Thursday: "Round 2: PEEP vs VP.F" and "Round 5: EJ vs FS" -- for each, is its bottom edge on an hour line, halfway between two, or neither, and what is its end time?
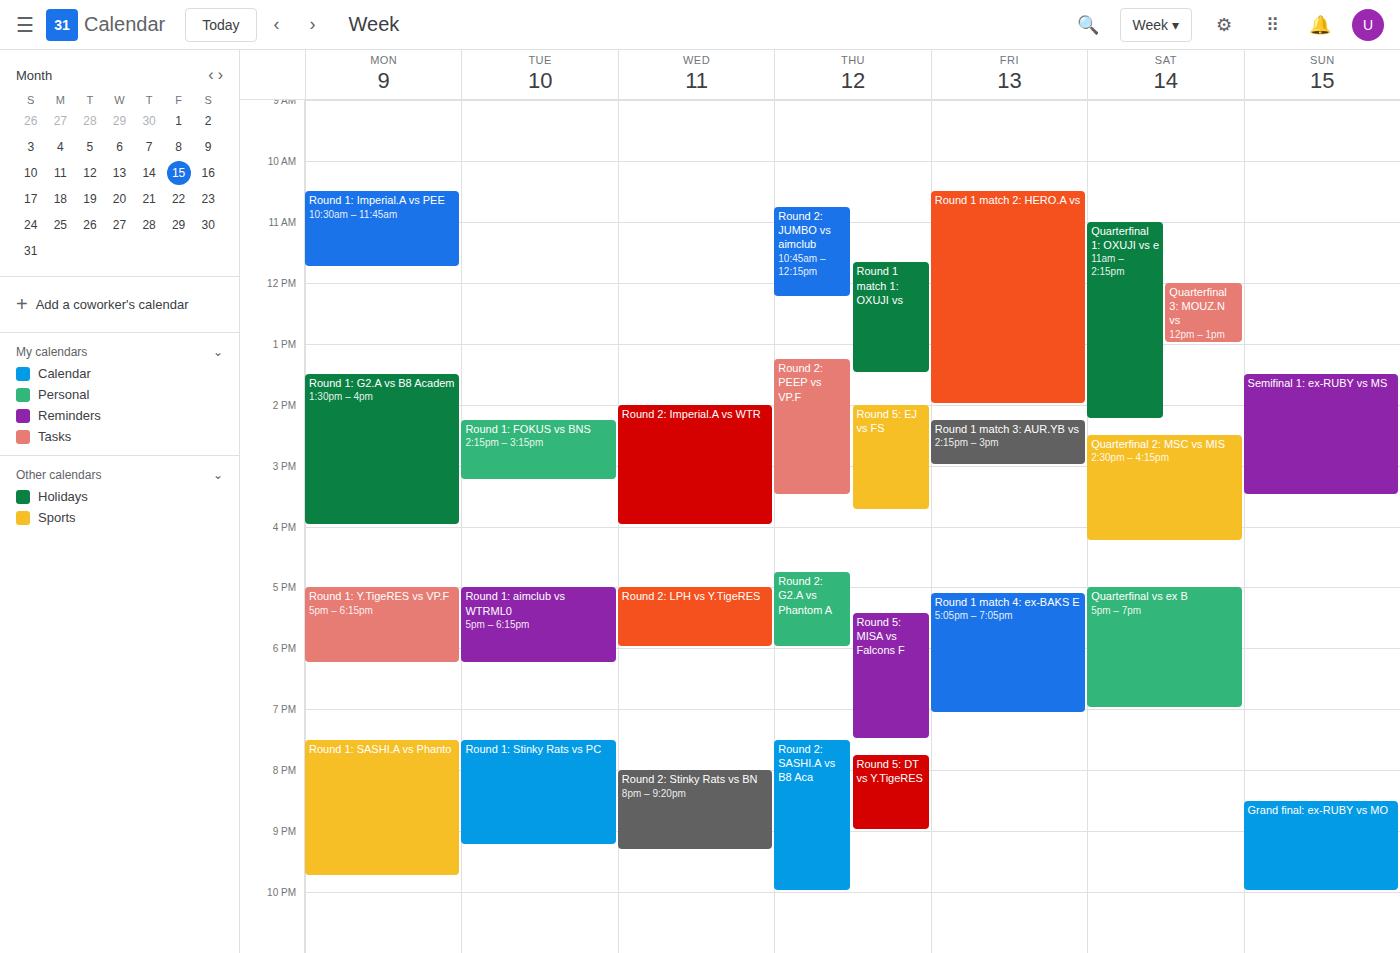
"Round 2: PEEP vs VP.F": 3:30 PM, halfway between the 3 PM and 4 PM lines. "Round 5: EJ vs FS": 3:45 PM, neither: three quarters of the way from the 3 PM line to the 4 PM line.